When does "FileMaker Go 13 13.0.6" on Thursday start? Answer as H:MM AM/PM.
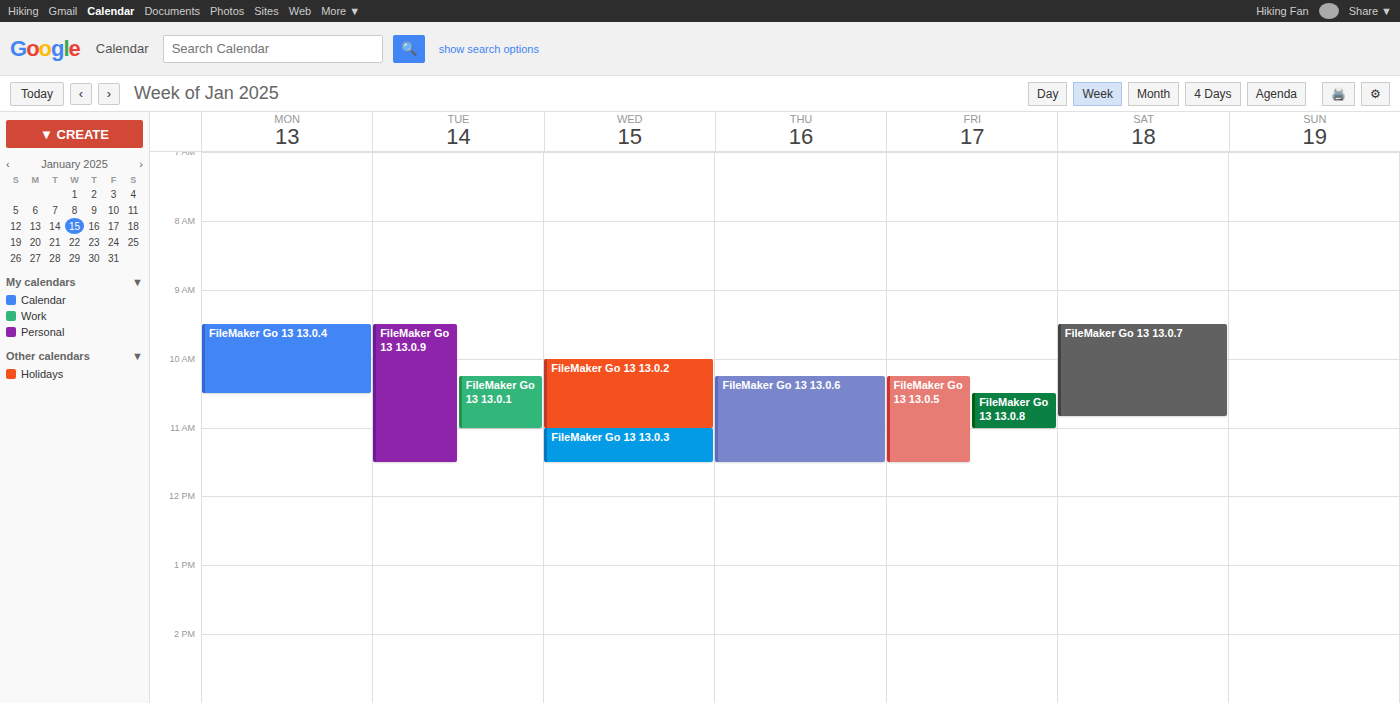
10:15 AM